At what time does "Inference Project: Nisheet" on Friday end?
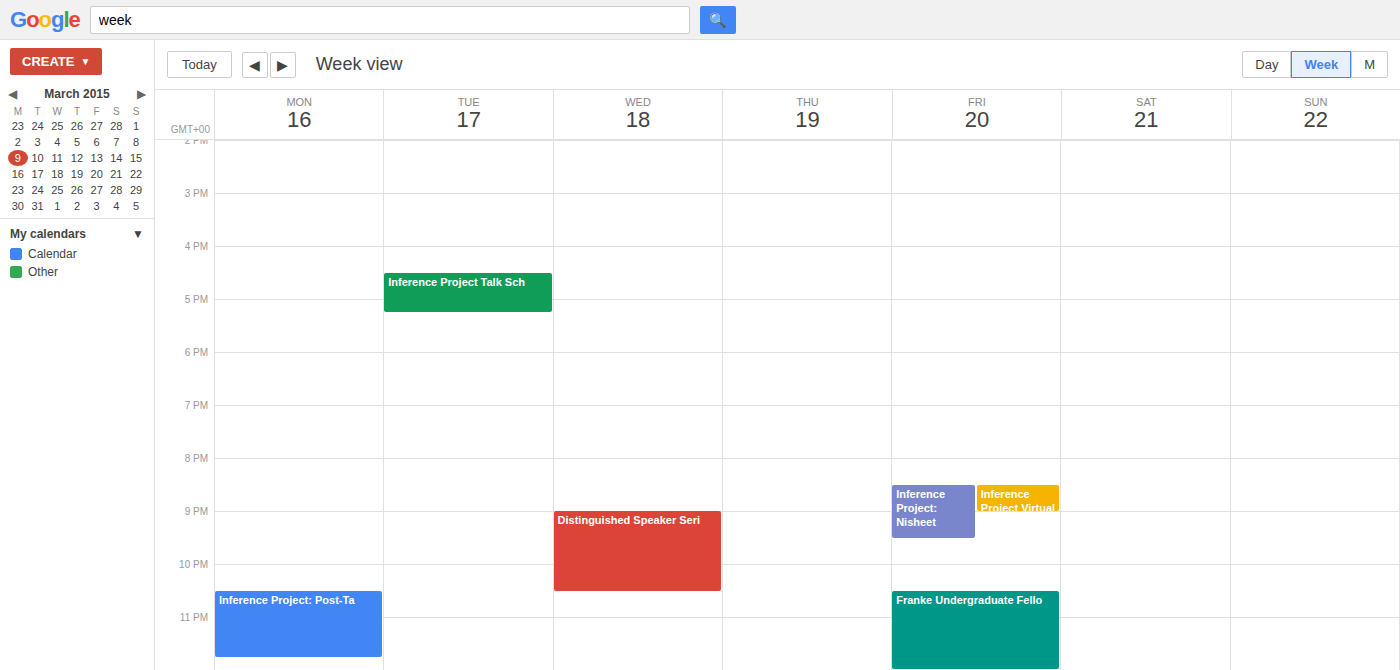
9:30 PM